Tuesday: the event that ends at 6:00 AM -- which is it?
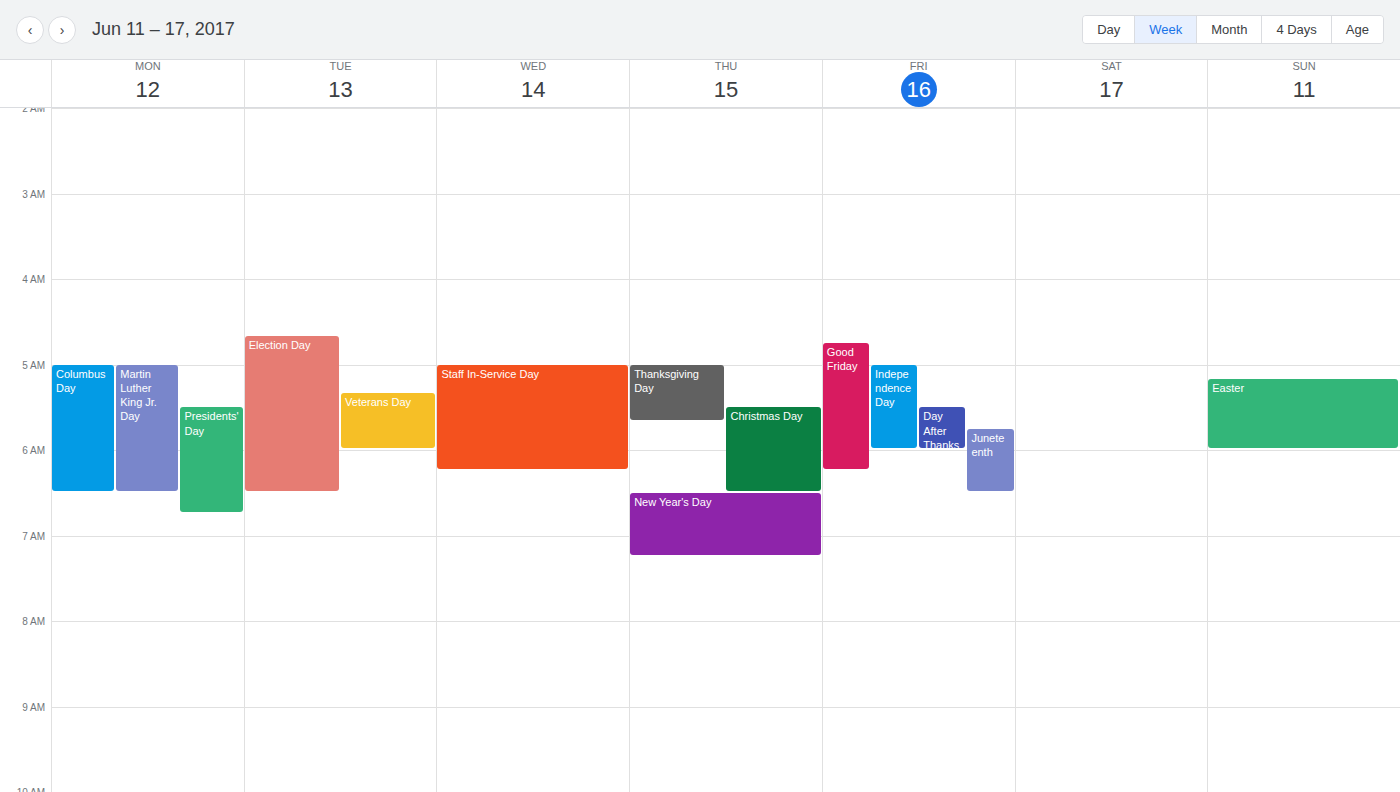
"Veterans Day"